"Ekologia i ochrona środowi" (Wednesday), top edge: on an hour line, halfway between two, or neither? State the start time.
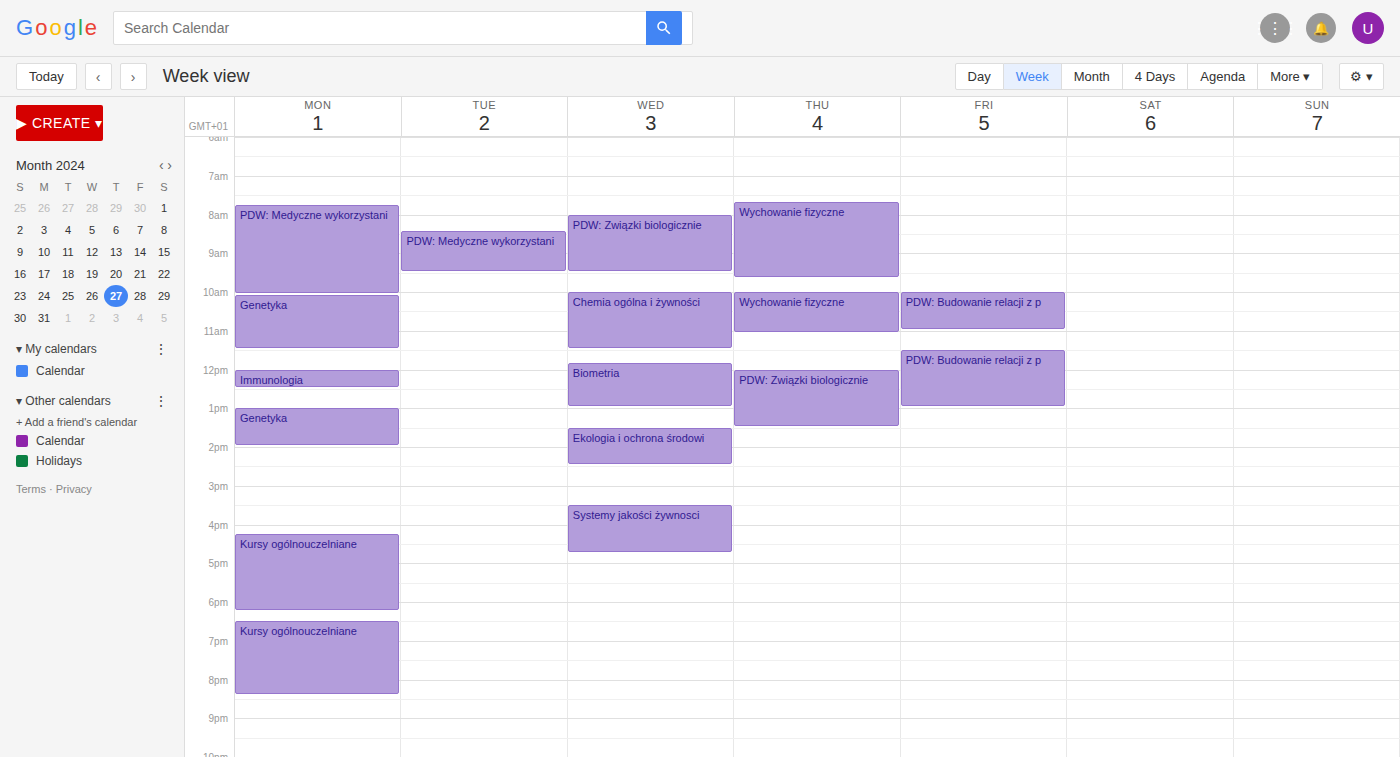
1:30 PM -- halfway between the 1 PM and 2 PM lines.